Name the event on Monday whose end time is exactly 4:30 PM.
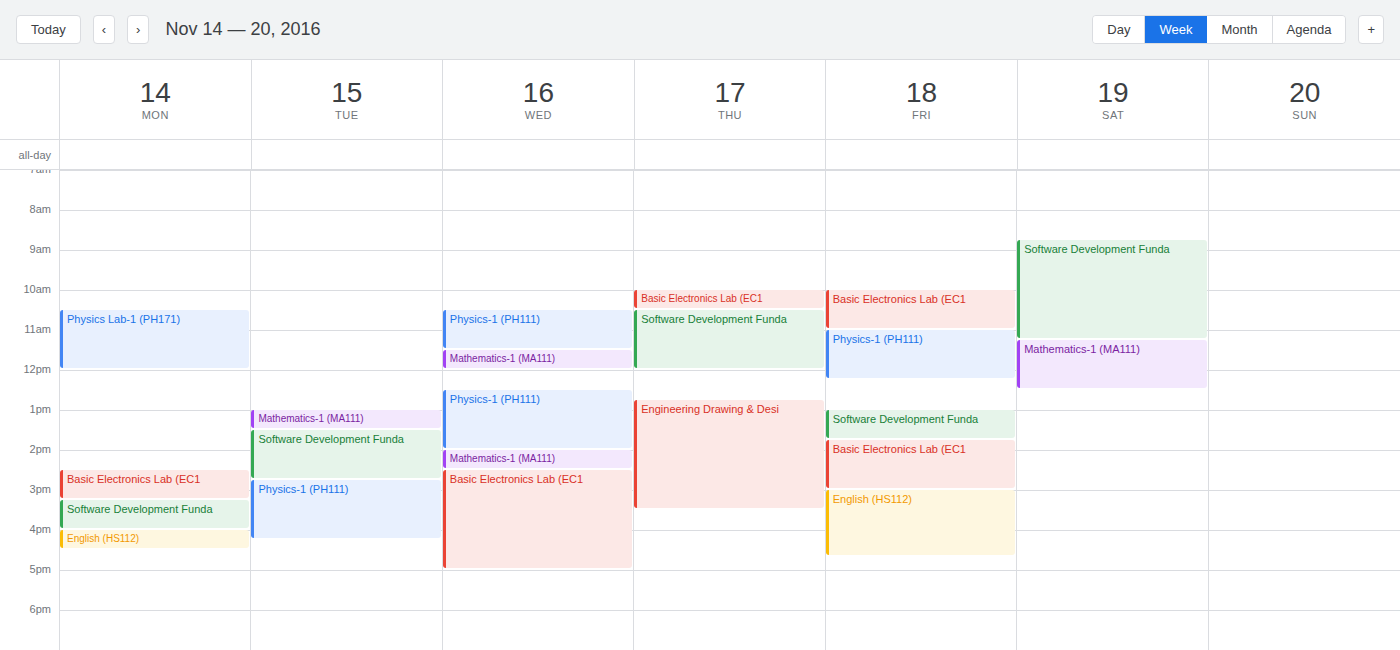
"English (HS112)"